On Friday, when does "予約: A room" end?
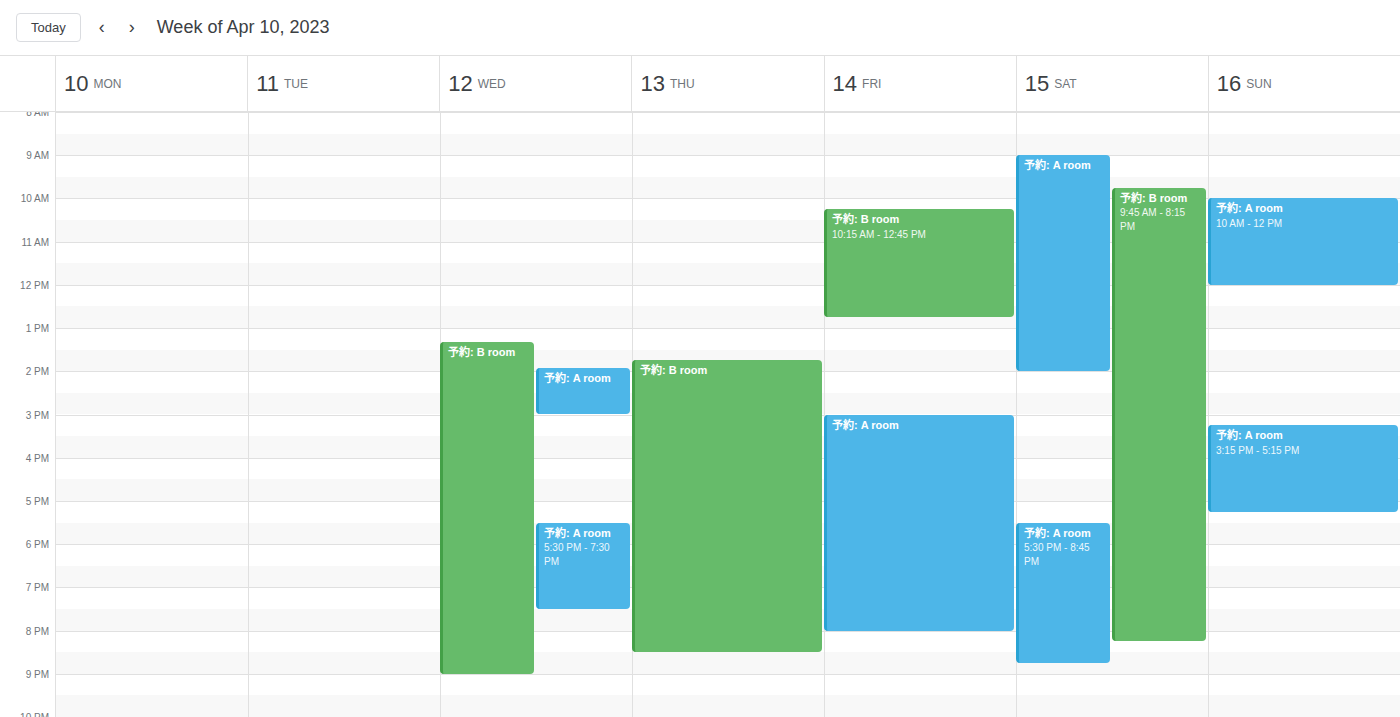
8:00 PM